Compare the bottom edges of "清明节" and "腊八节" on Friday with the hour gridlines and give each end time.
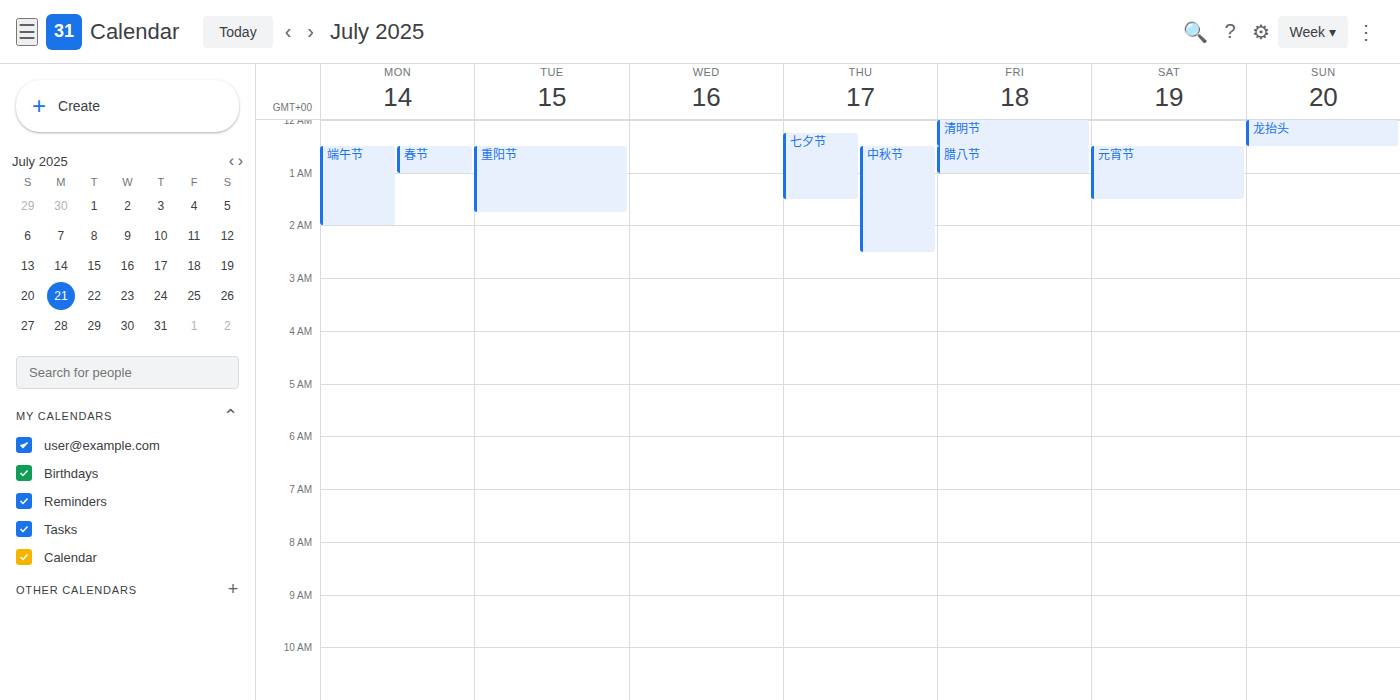
"清明节": 00:30, halfway between the 00:00 and 01:00 lines. "腊八节": 01:00, exactly on the 01:00 line.